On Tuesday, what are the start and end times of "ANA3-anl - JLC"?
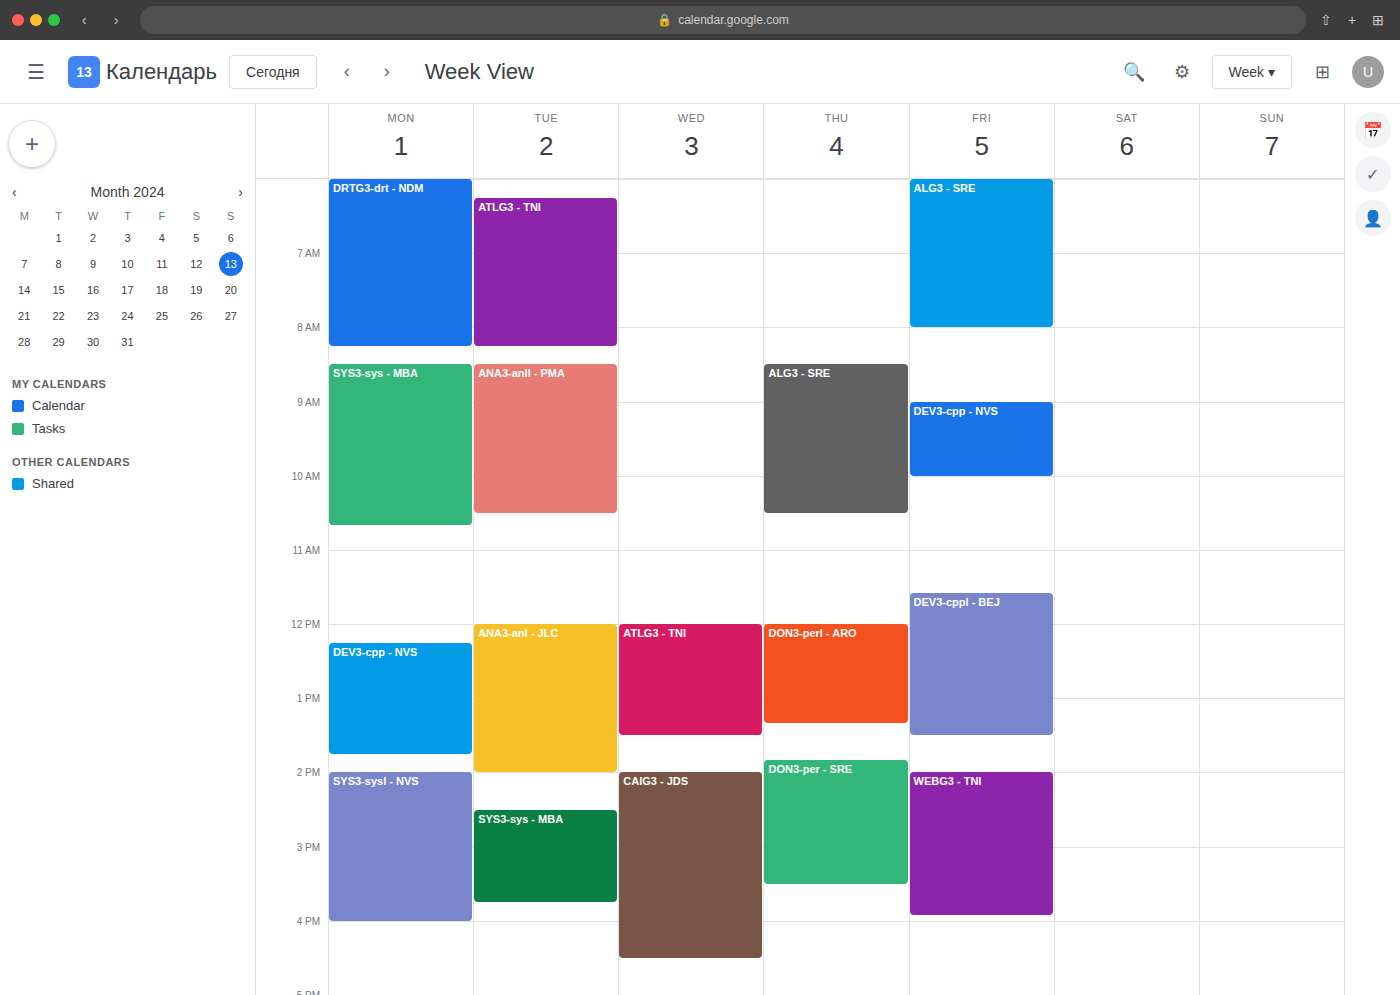
12:00 PM to 2:00 PM